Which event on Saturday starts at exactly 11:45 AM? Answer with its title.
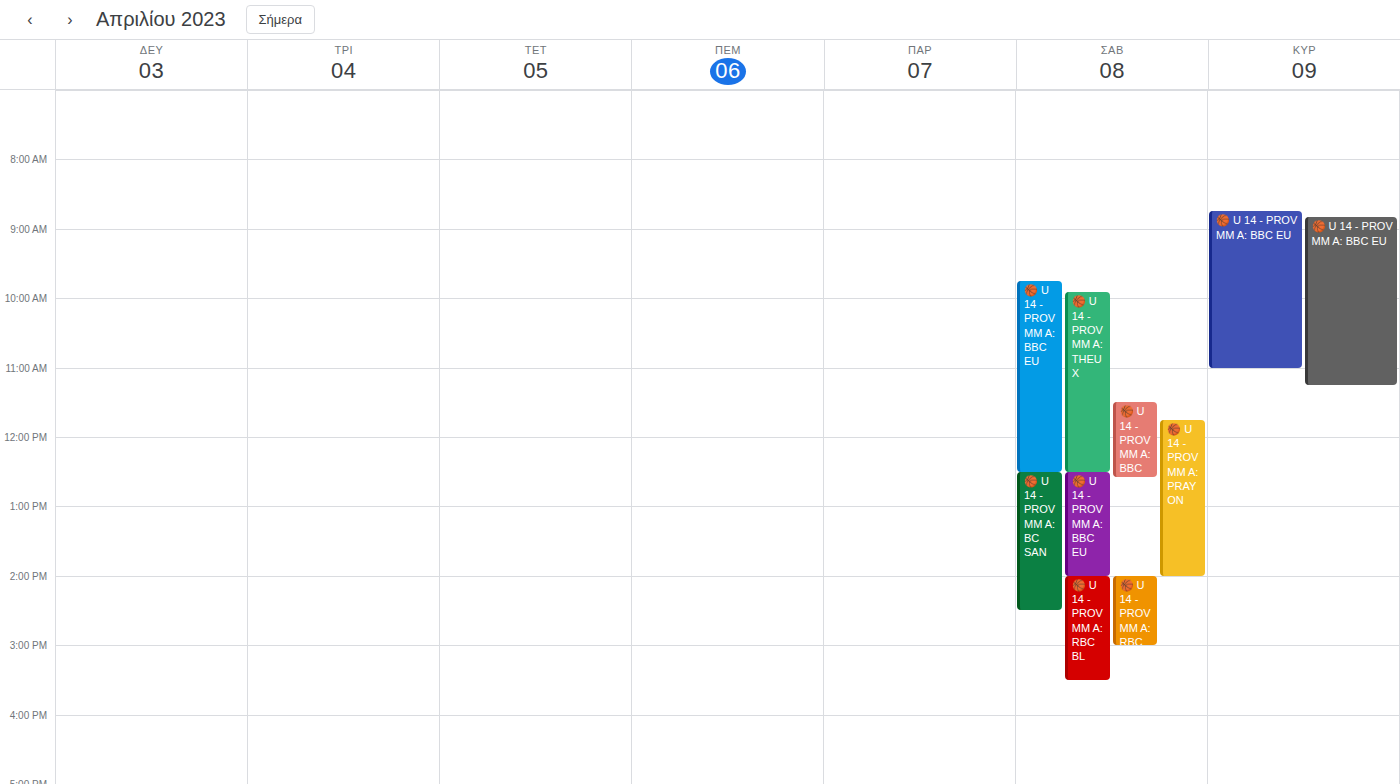
"🏀 U 14 - PROV MM A: PRAYON"